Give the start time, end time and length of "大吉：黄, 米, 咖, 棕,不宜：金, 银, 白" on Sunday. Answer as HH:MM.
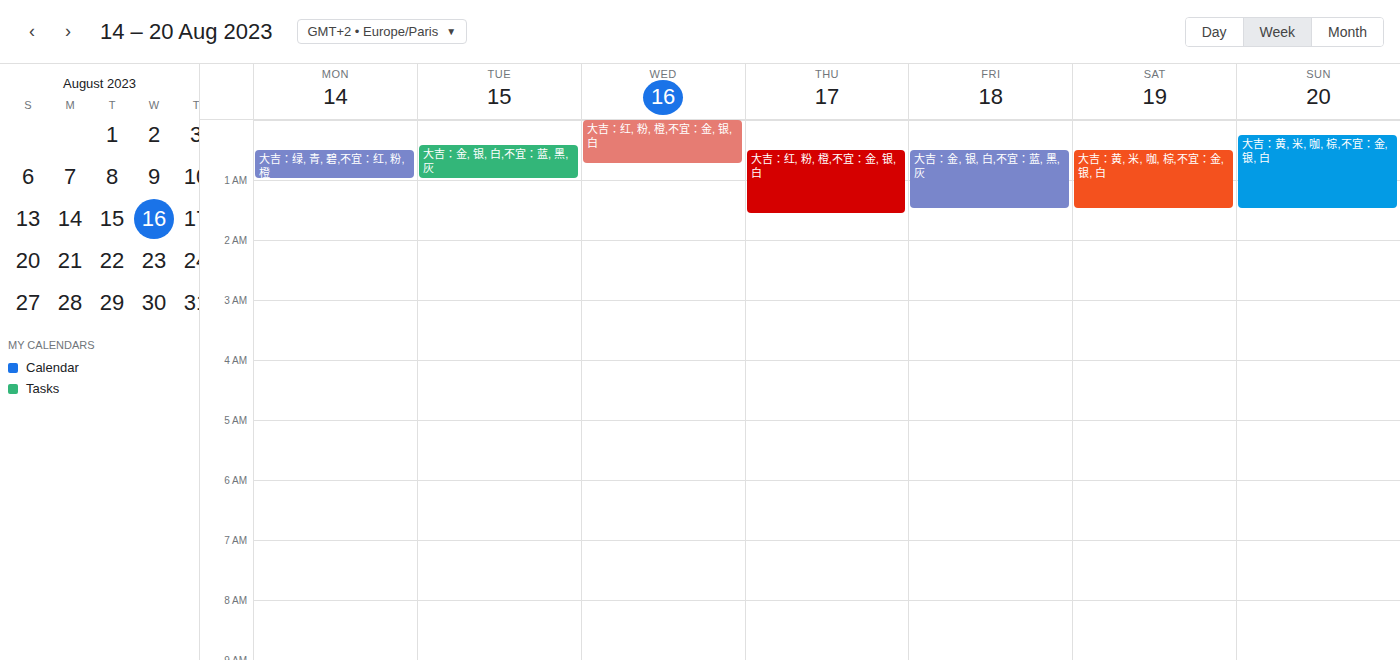
00:15 to 01:30, 1 hour 15 minutes